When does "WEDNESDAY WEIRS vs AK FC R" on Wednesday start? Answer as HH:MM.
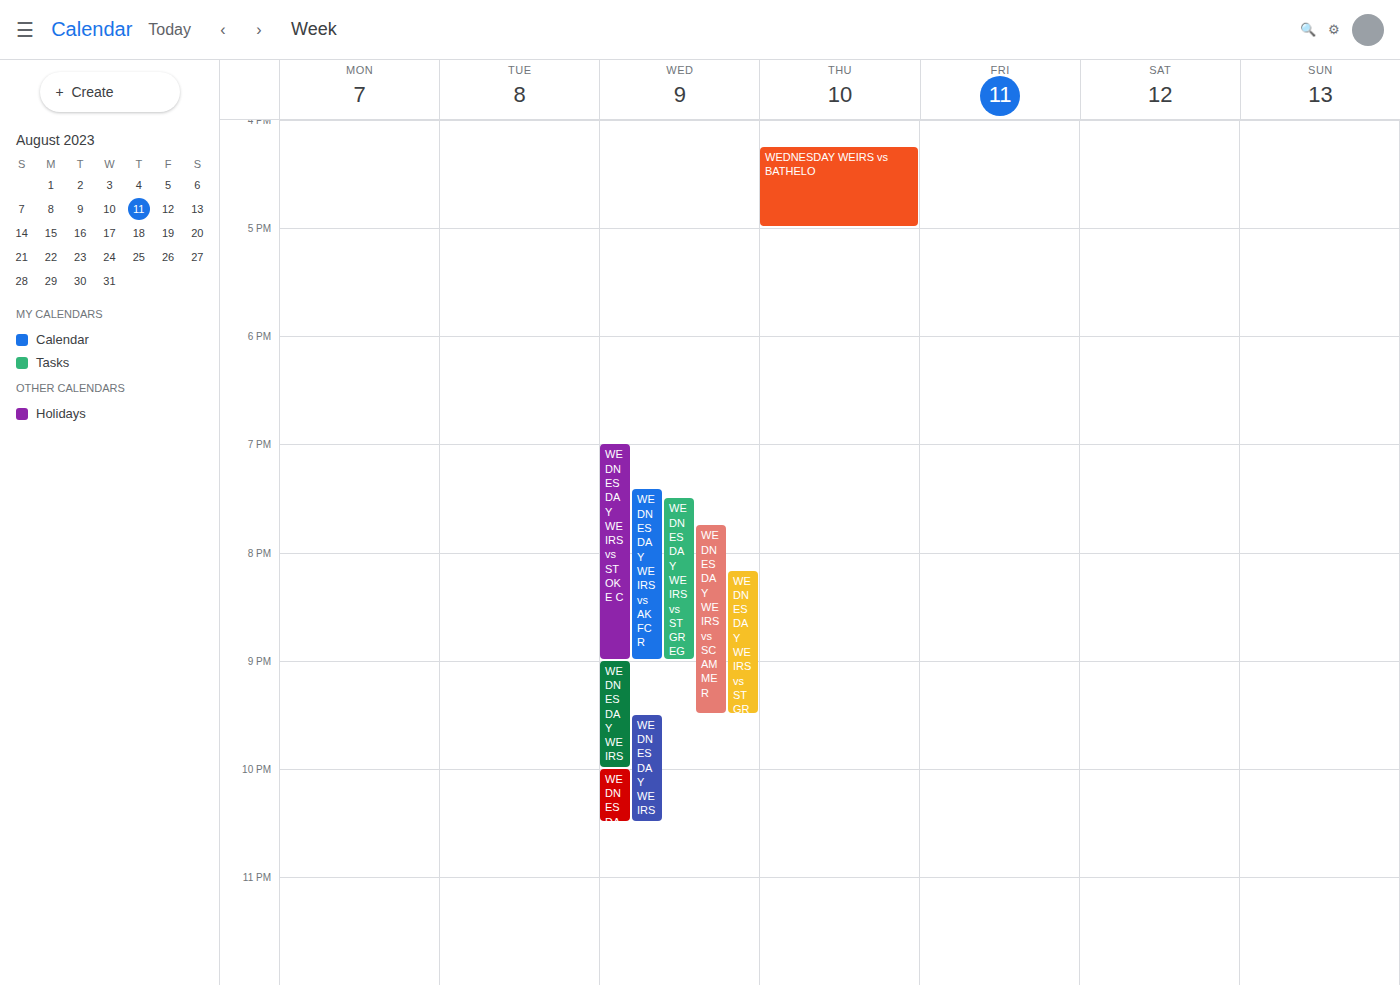
19:25